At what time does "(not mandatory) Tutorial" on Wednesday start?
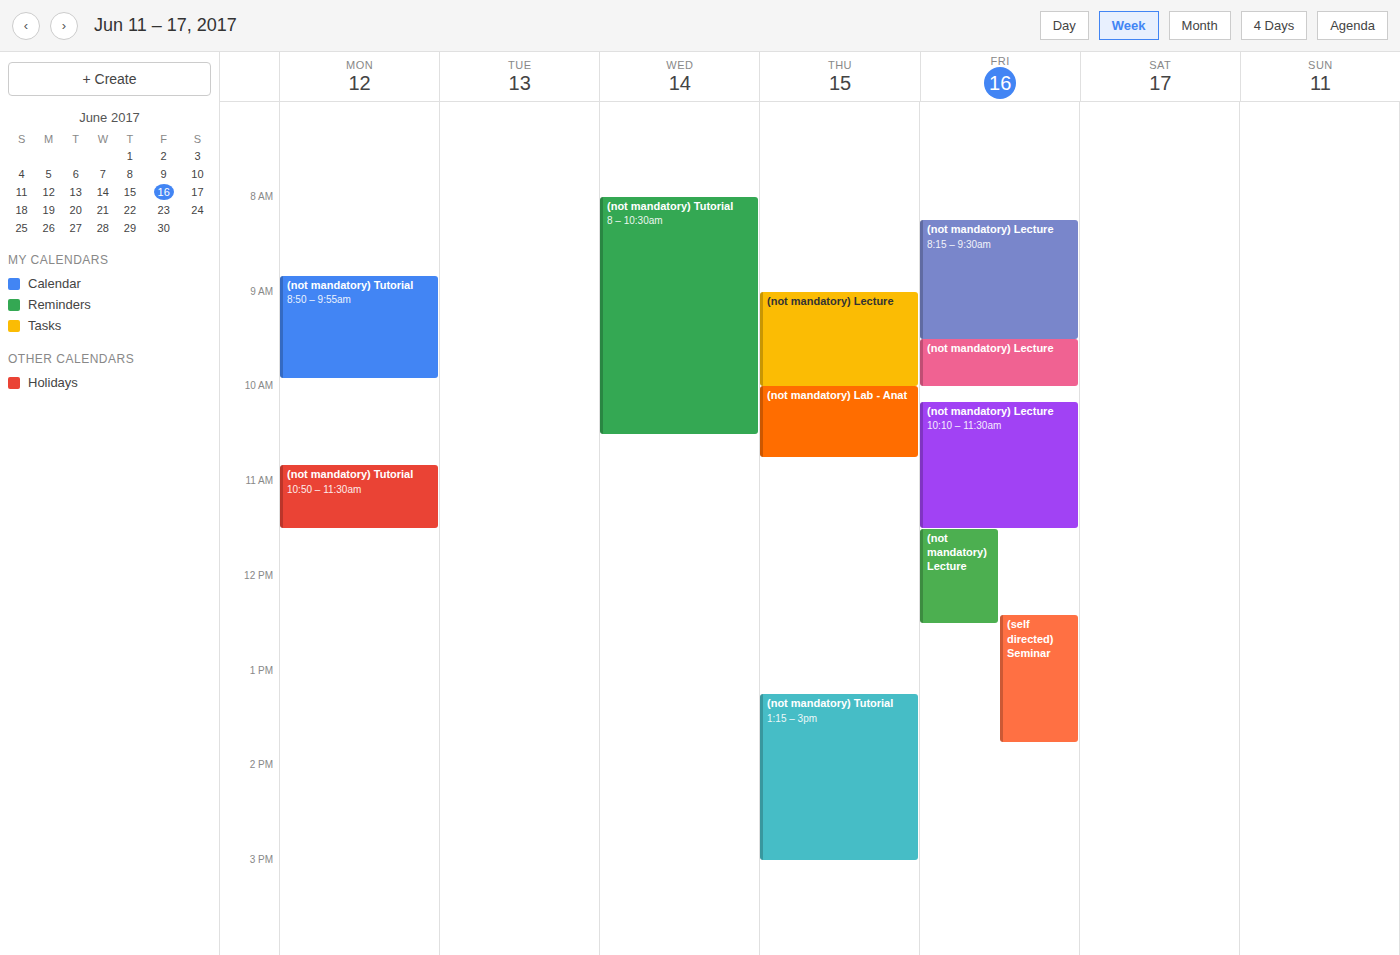
8:00 AM